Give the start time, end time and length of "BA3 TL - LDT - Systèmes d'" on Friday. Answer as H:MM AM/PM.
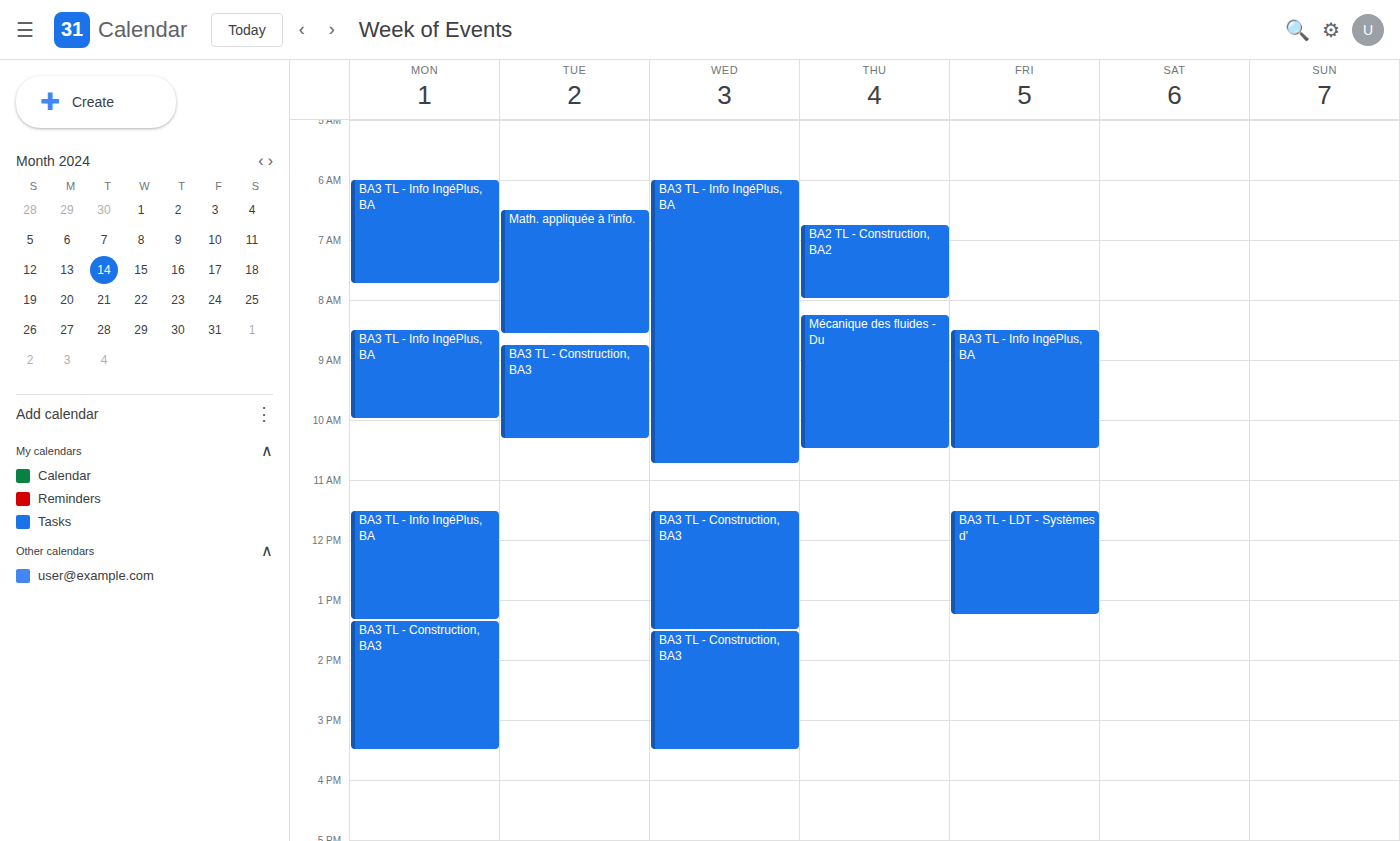
11:30 AM to 1:15 PM, 1 hour 45 minutes